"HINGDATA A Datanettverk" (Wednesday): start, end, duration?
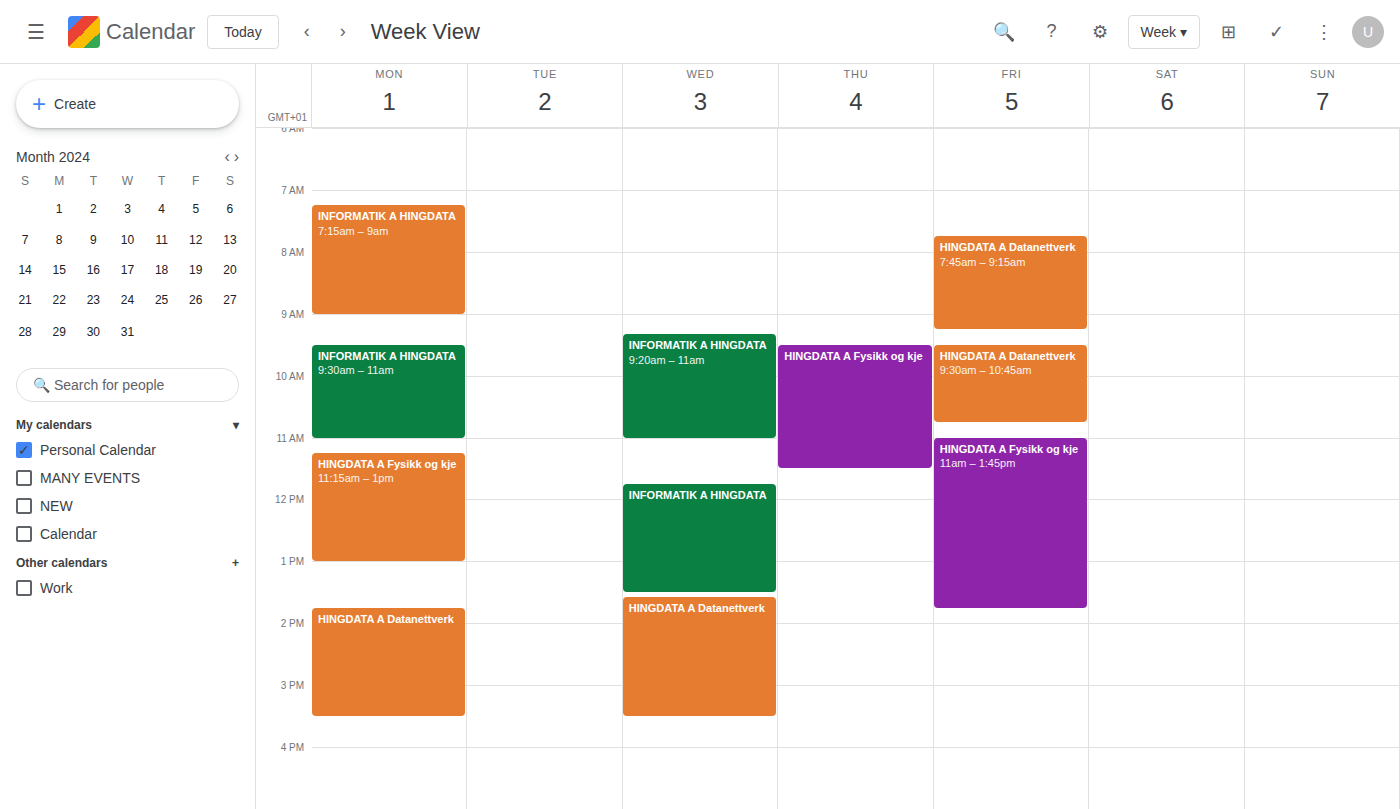
1:35 PM to 3:30 PM, 1 hour 55 minutes